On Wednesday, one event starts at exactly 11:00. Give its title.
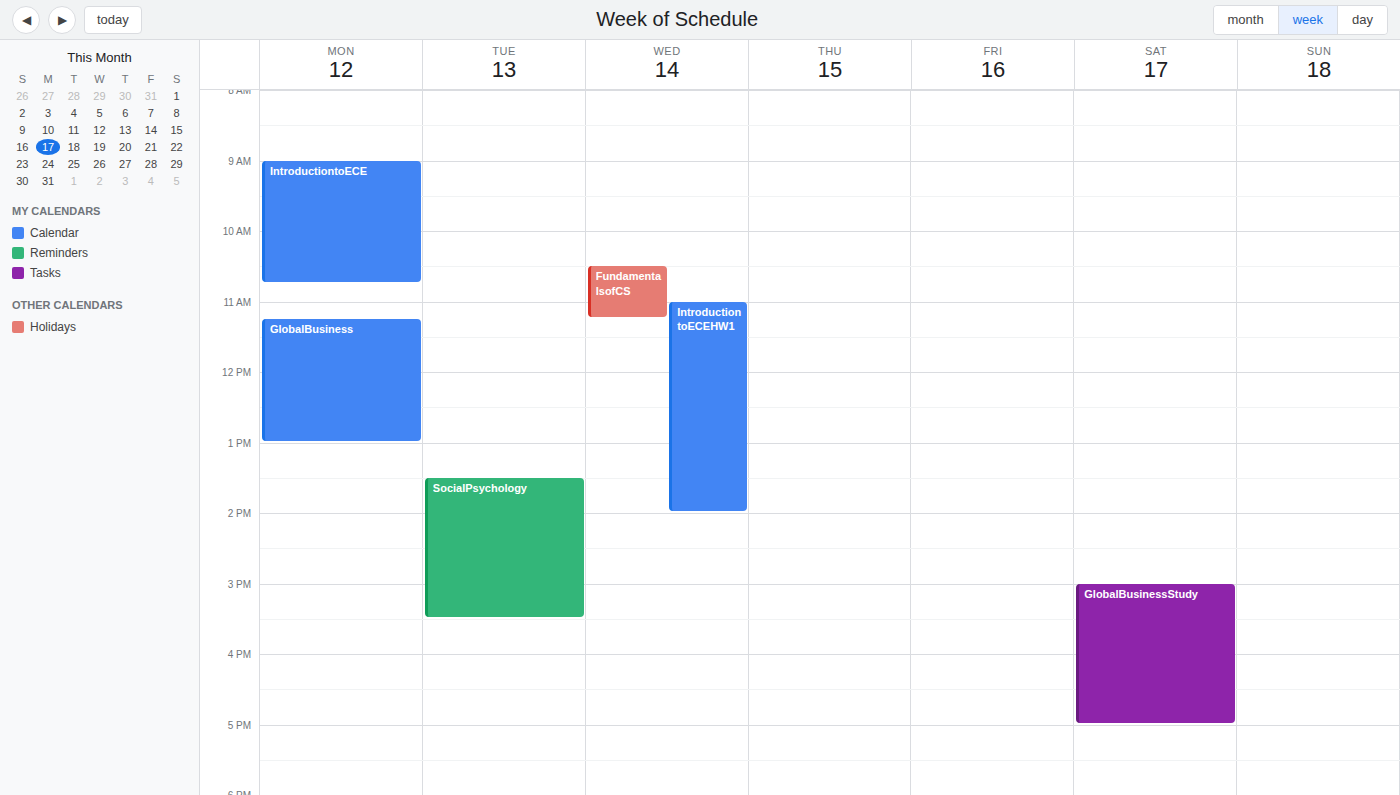
"IntroductiontoECEHW1"